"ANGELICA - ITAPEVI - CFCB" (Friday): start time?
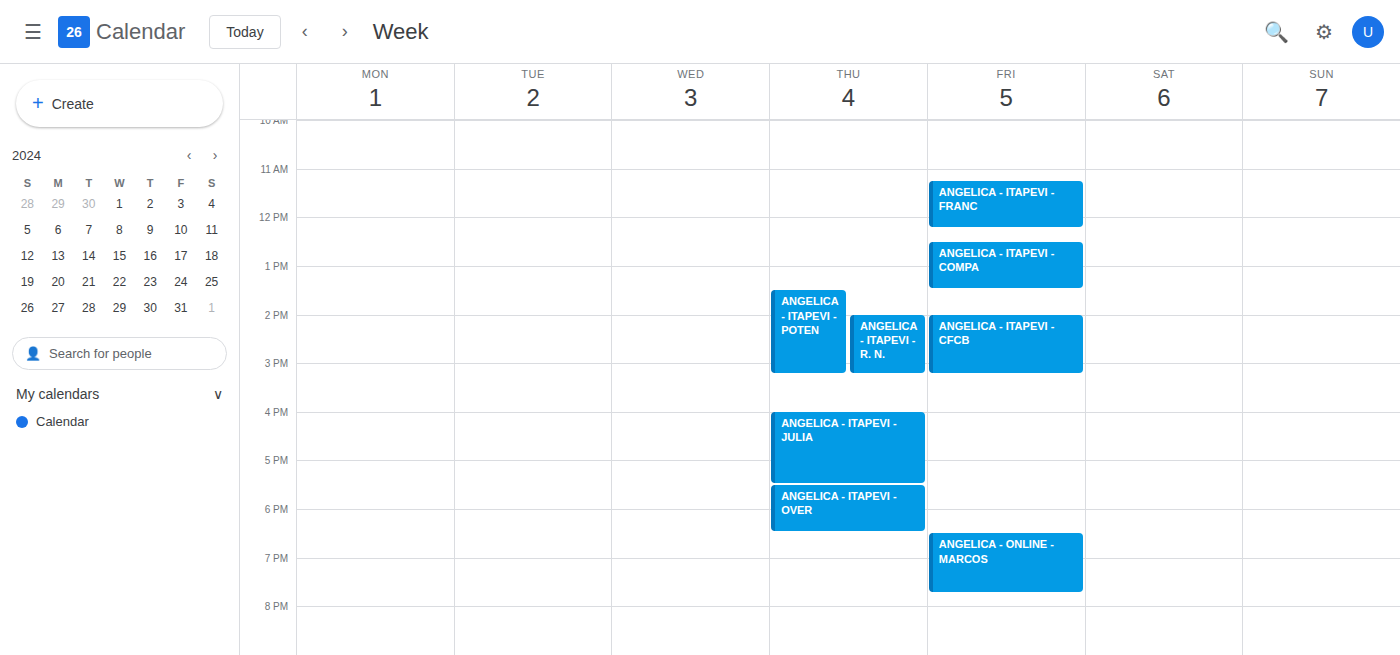
2:00 PM